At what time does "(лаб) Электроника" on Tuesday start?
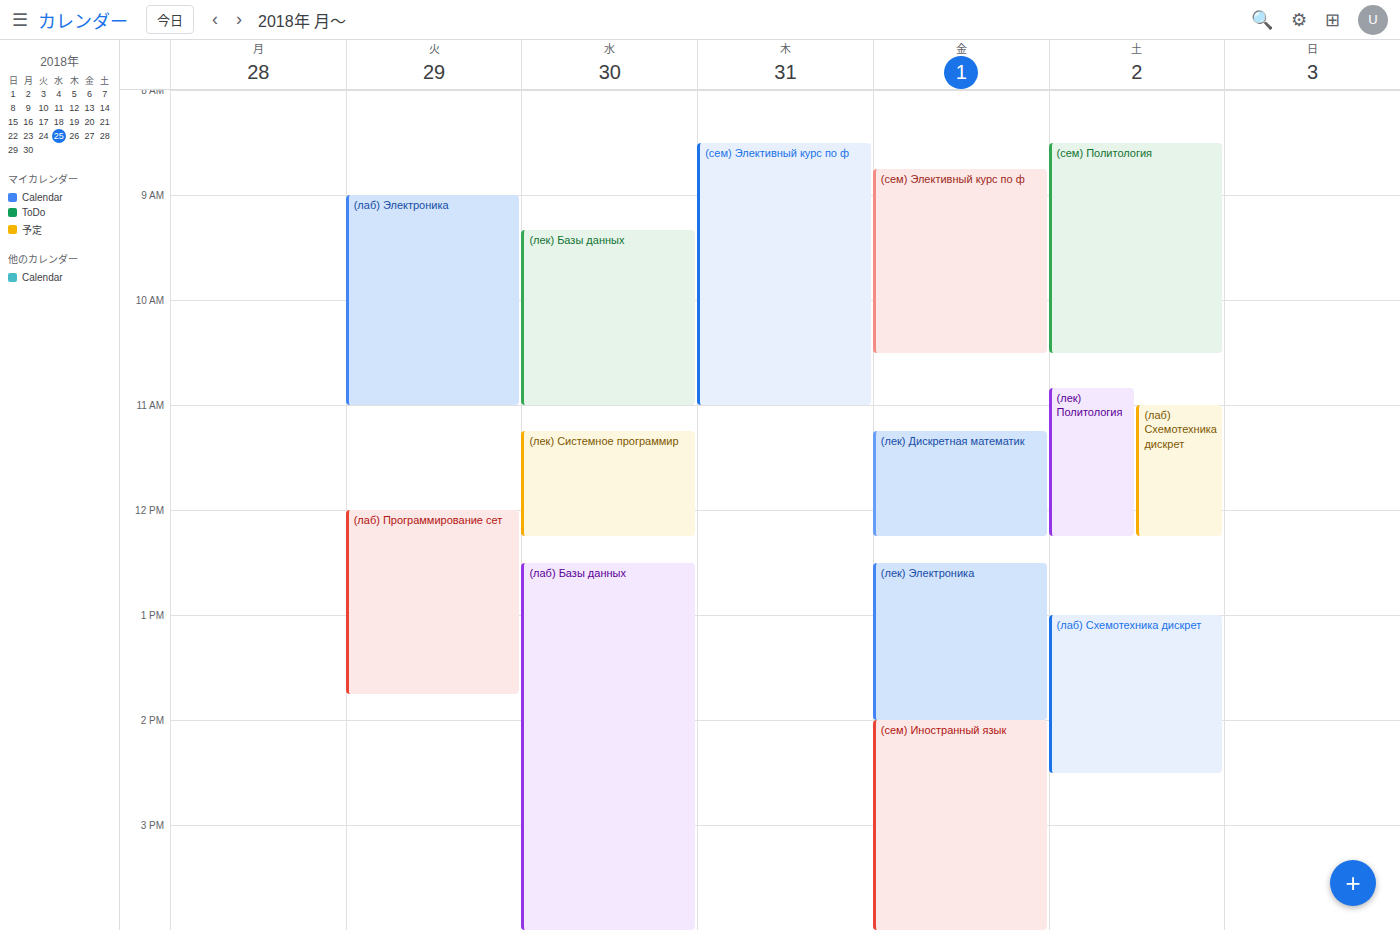
9:00 AM